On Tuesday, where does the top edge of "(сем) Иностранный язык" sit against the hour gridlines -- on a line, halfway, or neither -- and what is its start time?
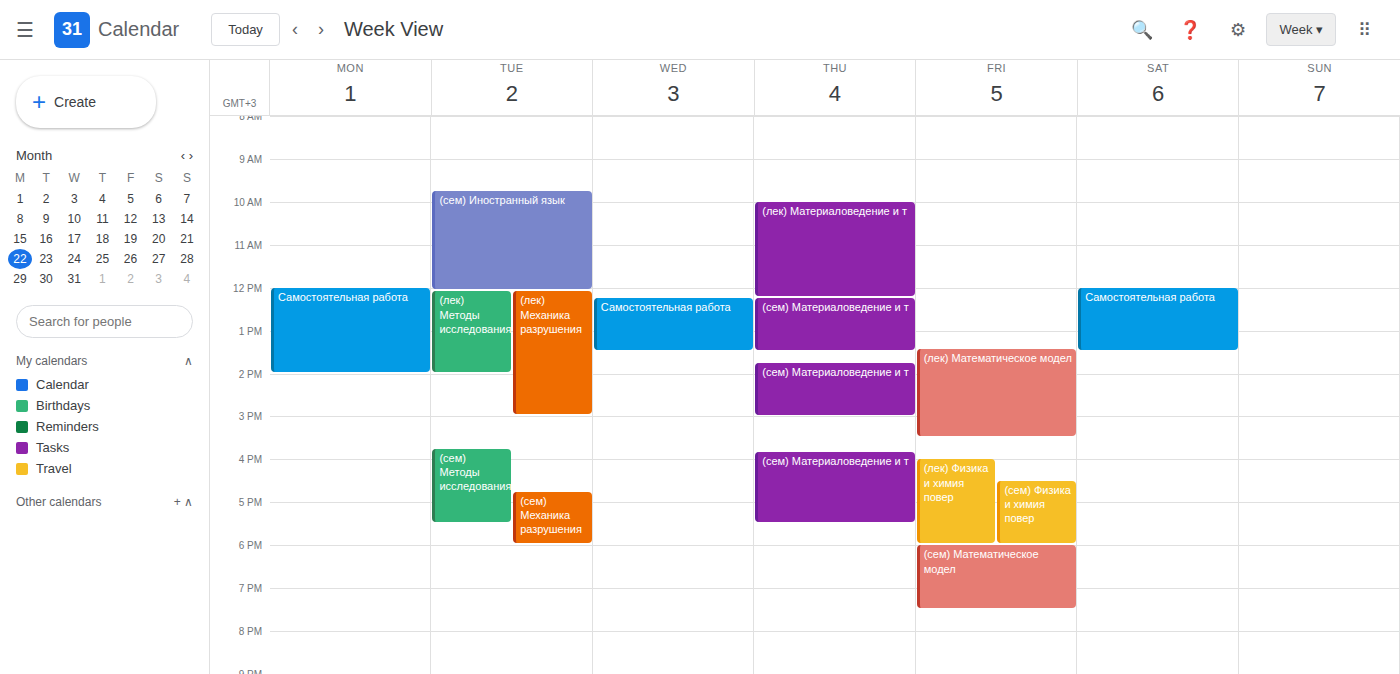
9:45 AM -- neither: three quarters of the way from the 9 AM line to the 10 AM line.